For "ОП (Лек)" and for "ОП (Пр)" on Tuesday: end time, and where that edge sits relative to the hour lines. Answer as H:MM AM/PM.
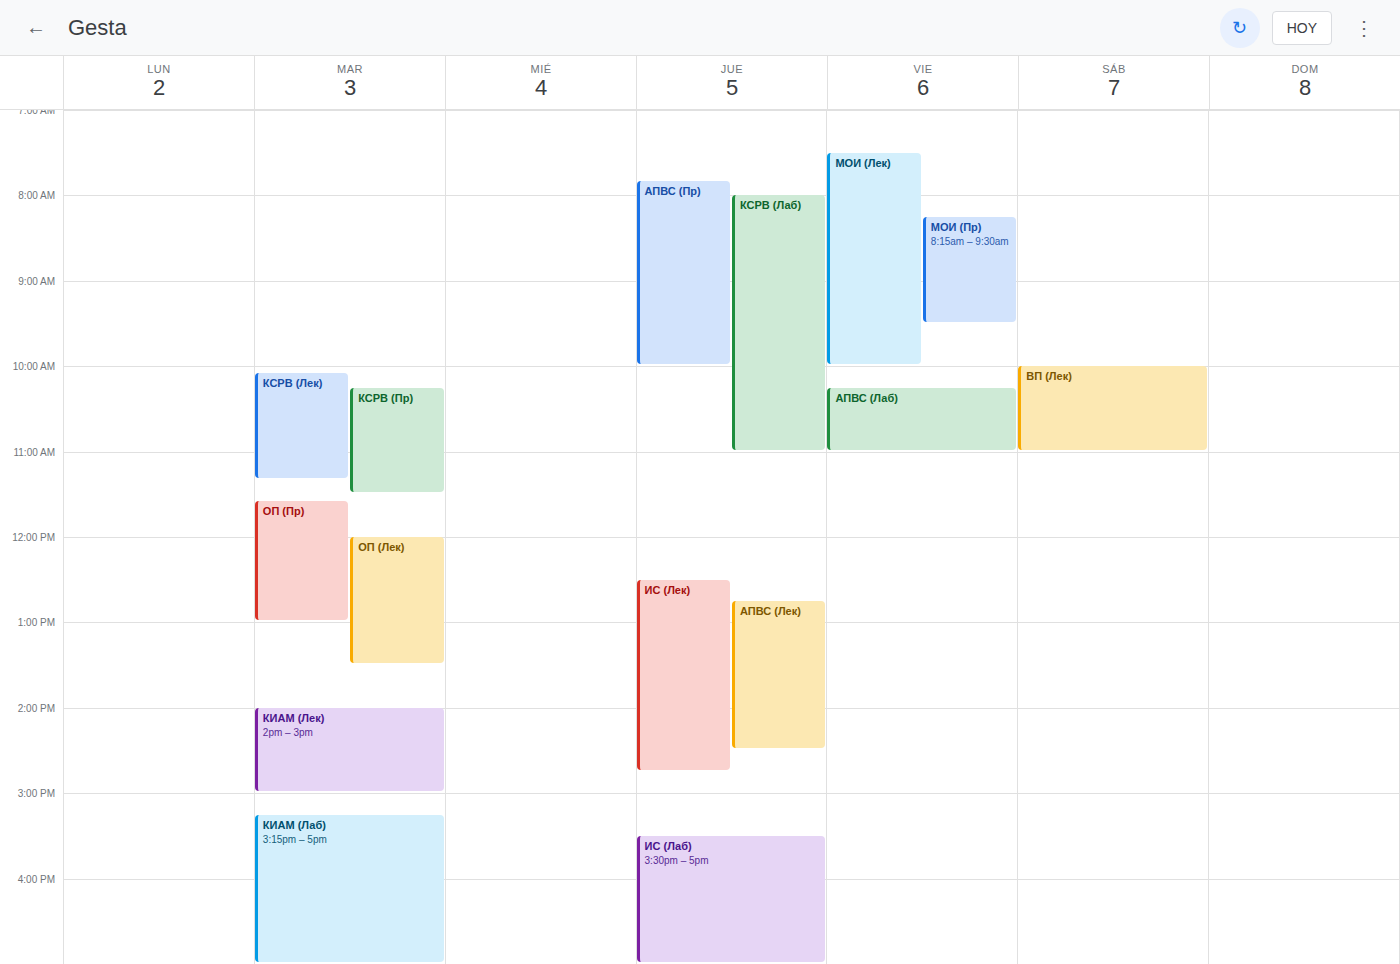
"ОП (Лек)": 1:30 PM, halfway between the 1 PM and 2 PM lines. "ОП (Пр)": 1:00 PM, exactly on the 1 PM line.